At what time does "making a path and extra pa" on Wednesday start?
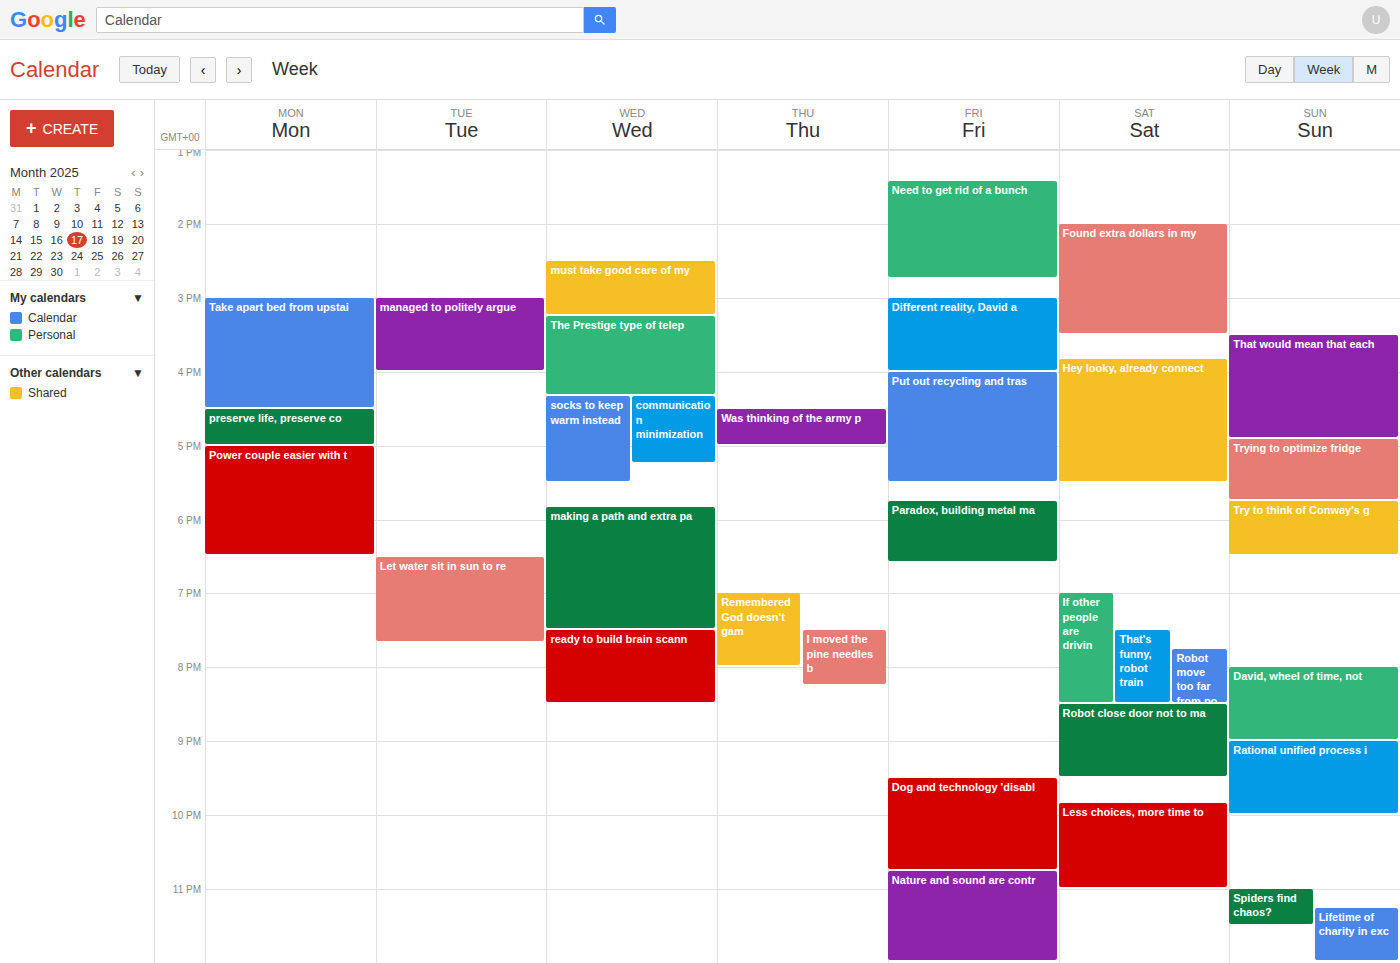
5:50 PM